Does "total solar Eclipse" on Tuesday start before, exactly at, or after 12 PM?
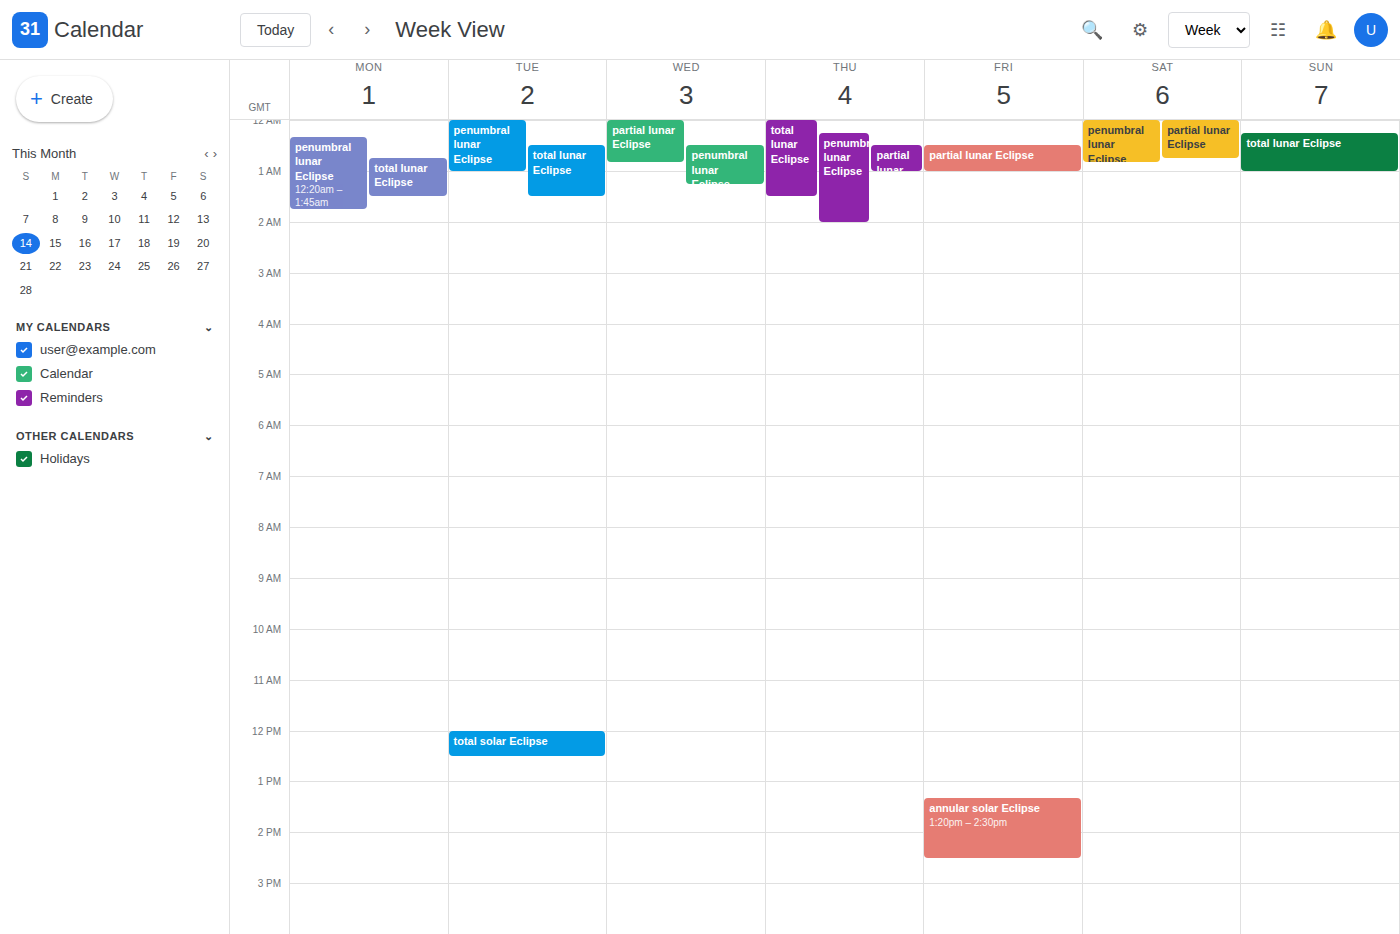
12:00 PM -- exactly at 12 PM, on the 12 PM line.